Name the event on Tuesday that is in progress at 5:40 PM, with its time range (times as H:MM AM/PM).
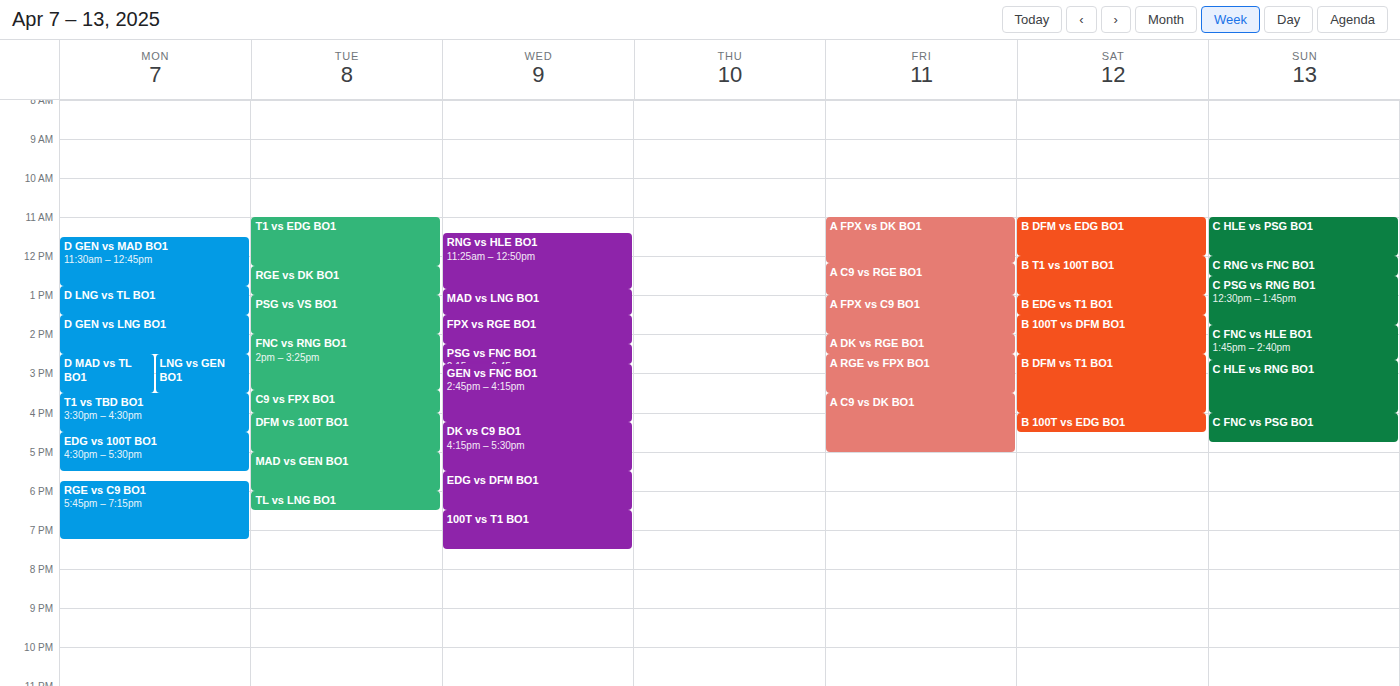
"MAD vs GEN BO1", 5:00 PM to 6:00 PM